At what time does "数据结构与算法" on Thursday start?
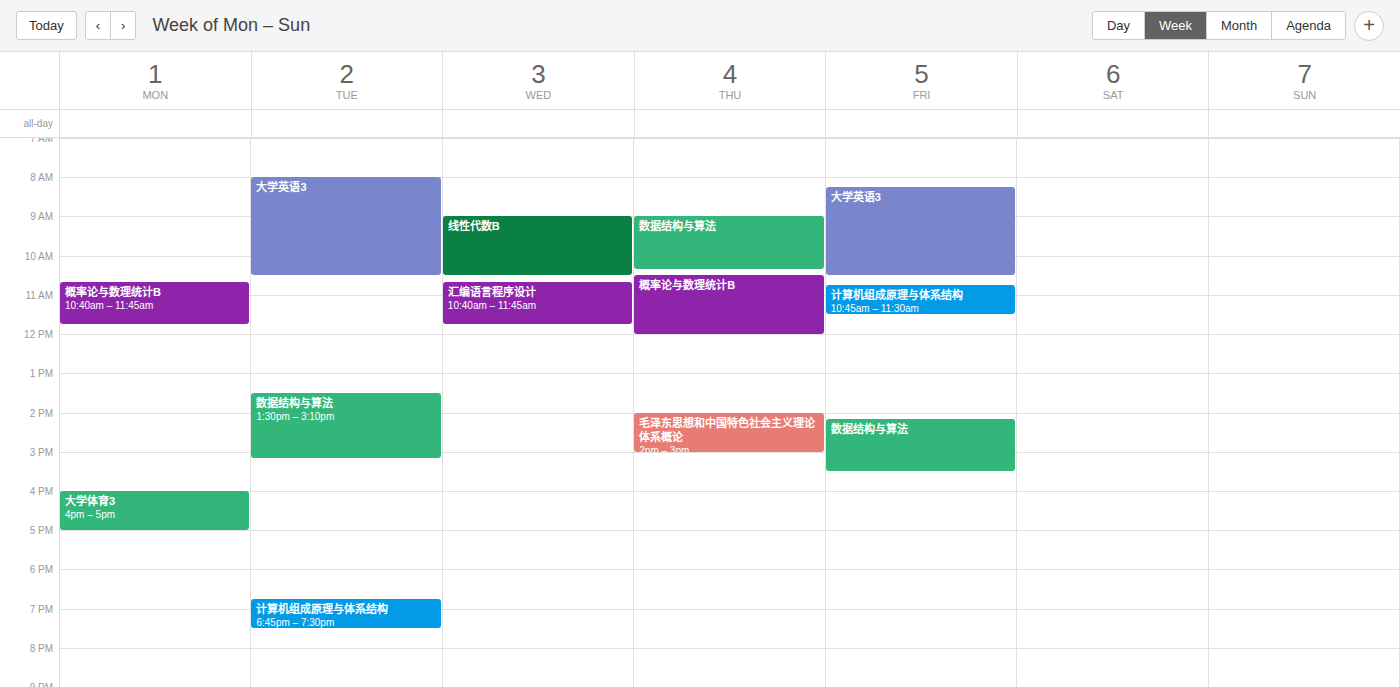
9:00 AM